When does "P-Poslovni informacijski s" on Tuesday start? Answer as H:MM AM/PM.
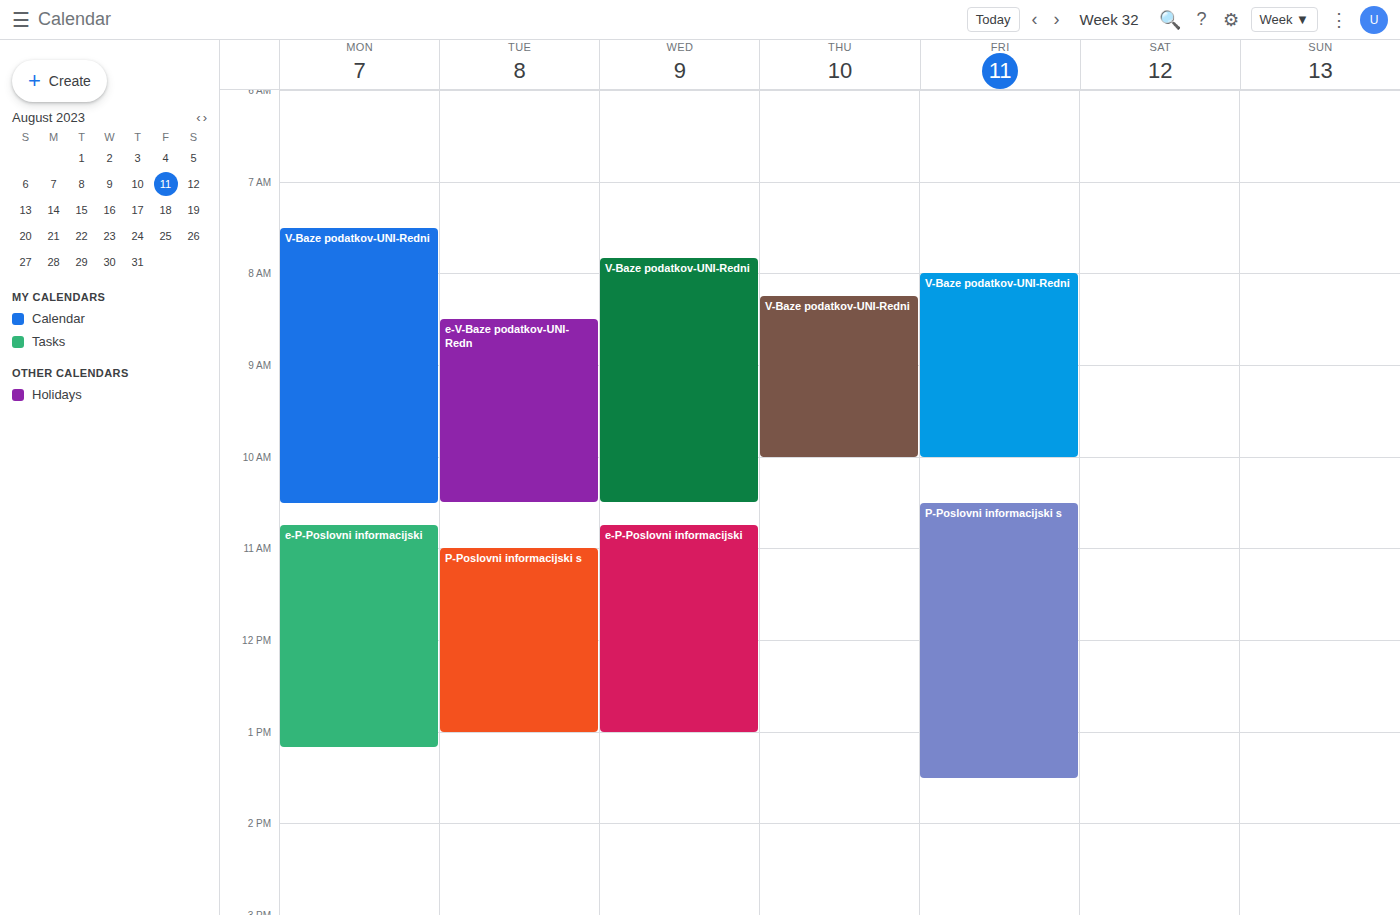
11:00 AM